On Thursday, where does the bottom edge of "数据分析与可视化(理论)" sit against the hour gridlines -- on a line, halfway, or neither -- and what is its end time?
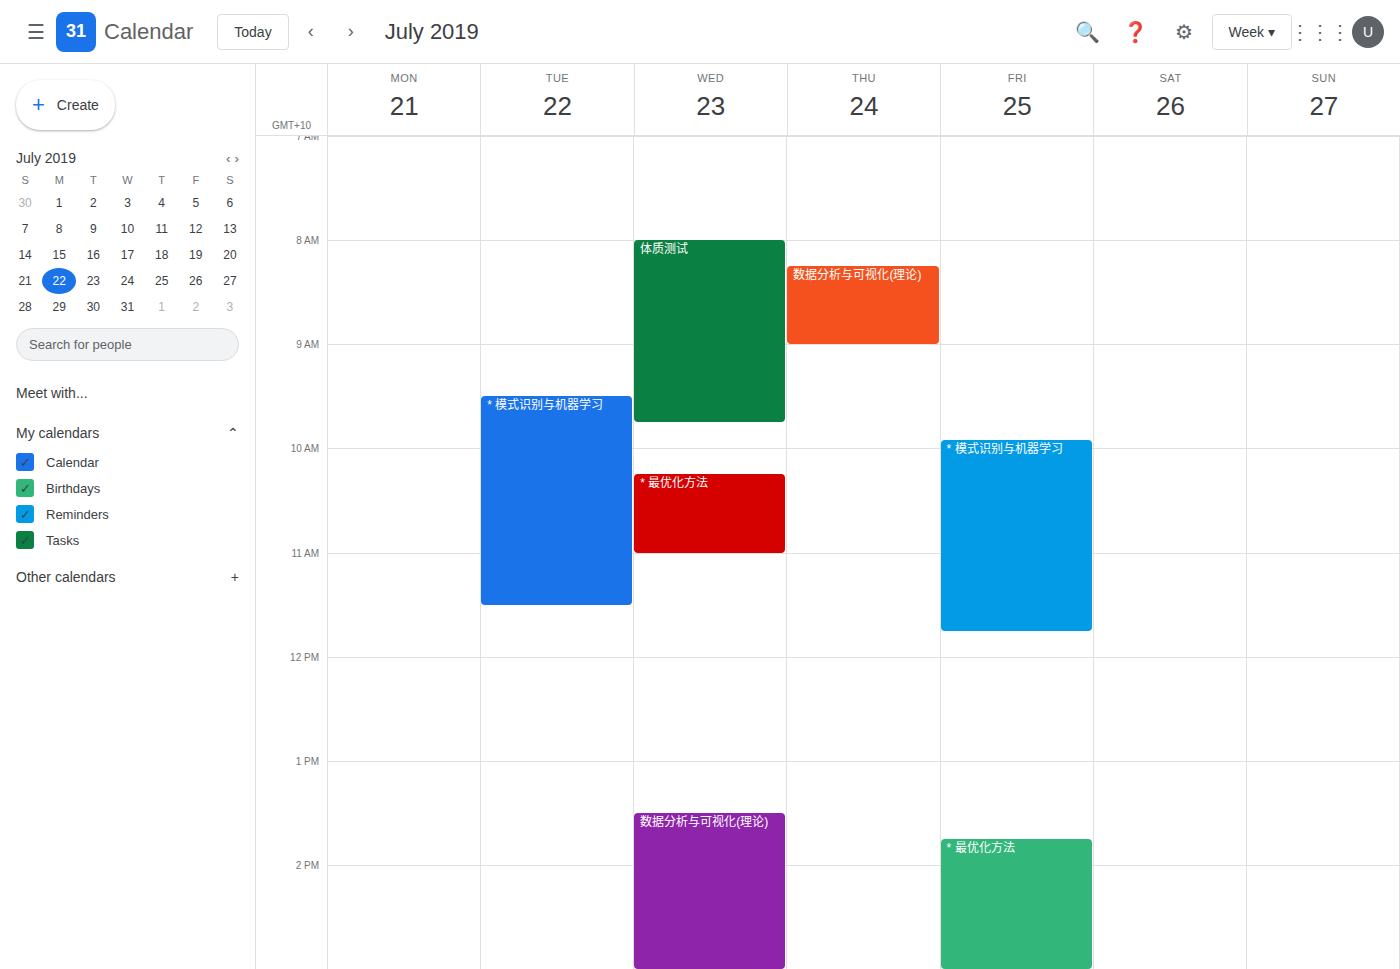
9:00 AM -- exactly on the 9 AM line.